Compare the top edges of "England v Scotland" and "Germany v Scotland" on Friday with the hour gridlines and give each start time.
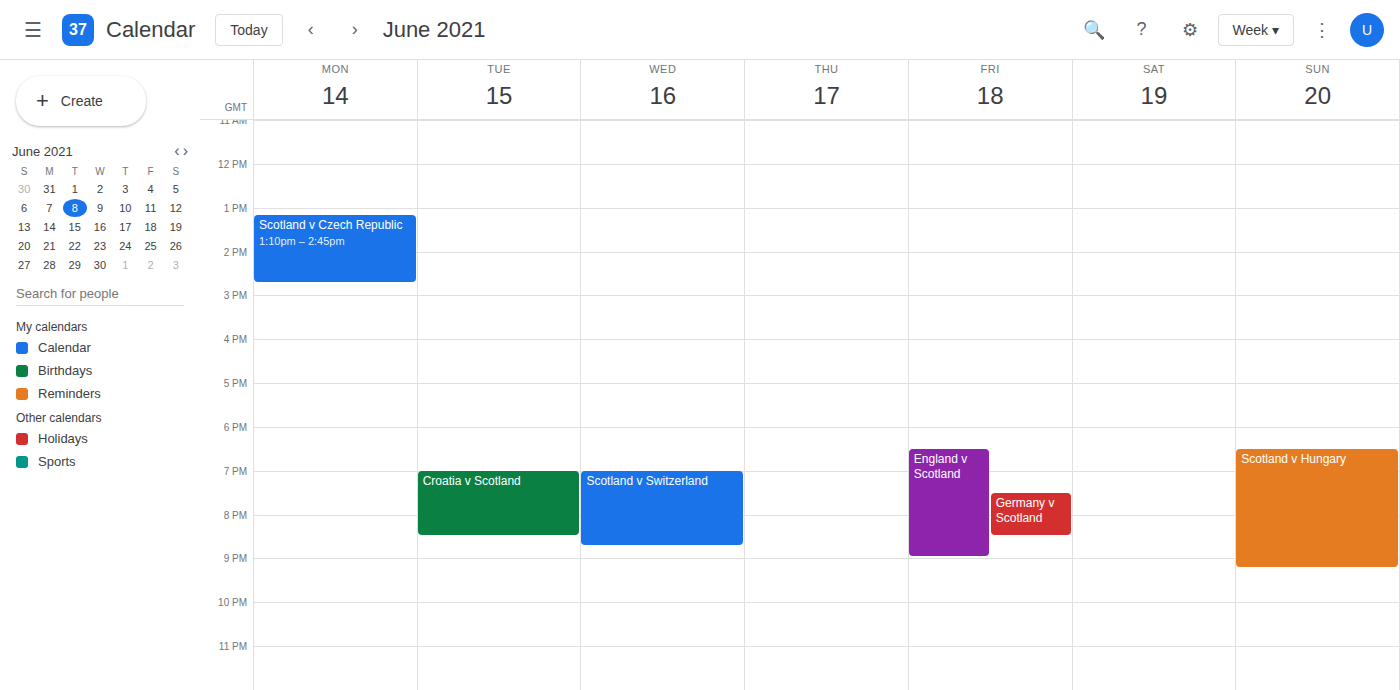
"England v Scotland": 6:30 PM, halfway between the 6 PM and 7 PM lines. "Germany v Scotland": 7:30 PM, halfway between the 7 PM and 8 PM lines.